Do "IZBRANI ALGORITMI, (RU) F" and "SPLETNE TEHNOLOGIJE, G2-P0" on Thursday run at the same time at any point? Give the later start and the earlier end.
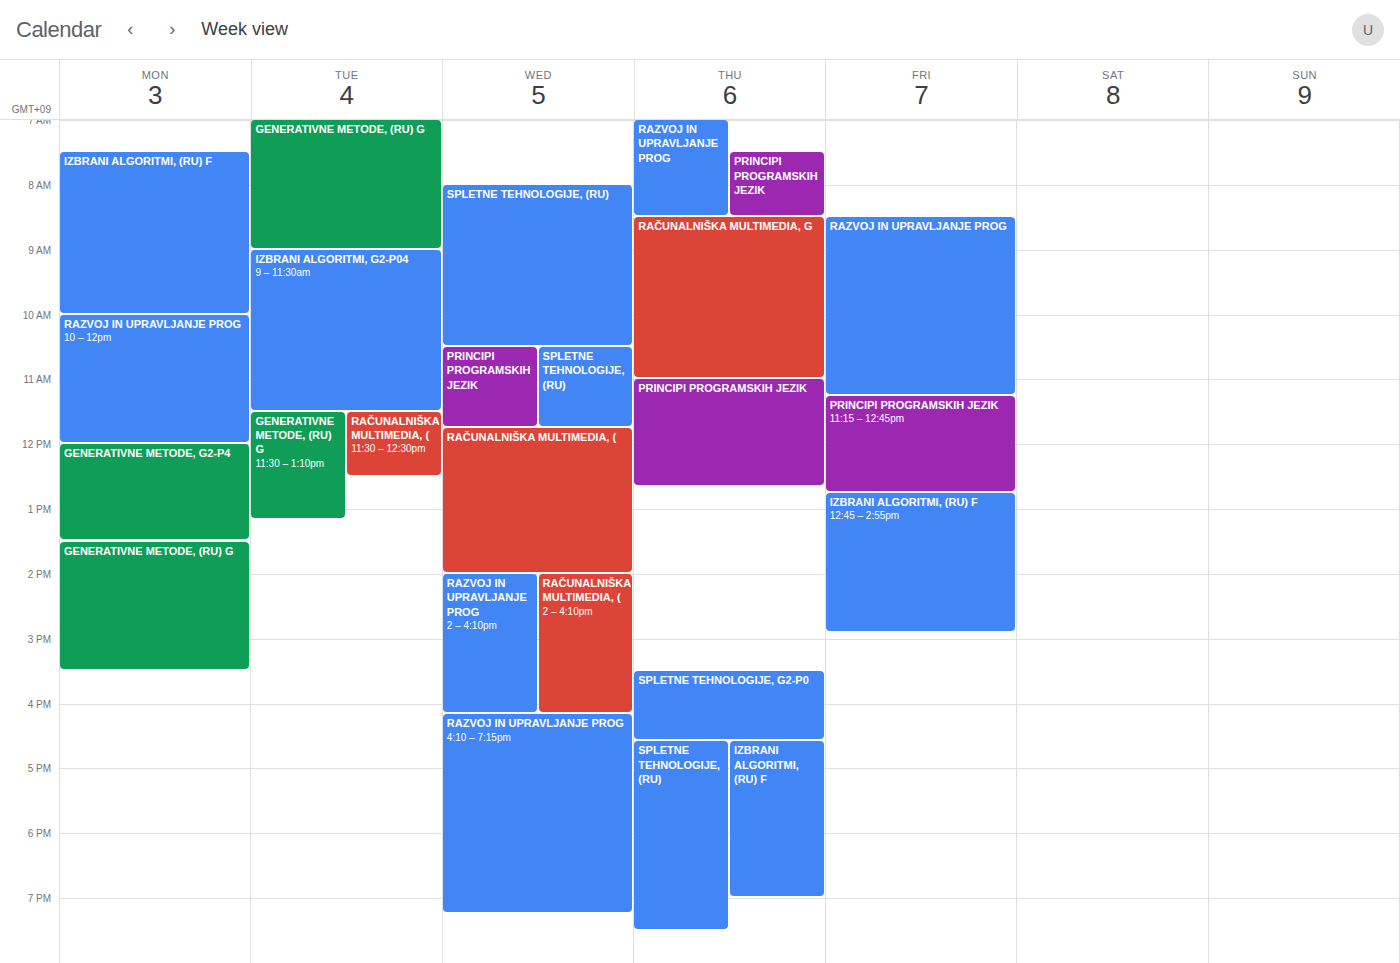
"SPLETNE TEHNOLOGIJE, G2-P0" ends at 4:35 PM, exactly when "IZBRANI ALGORITMI, (RU) F" starts -- they touch but do not overlap.